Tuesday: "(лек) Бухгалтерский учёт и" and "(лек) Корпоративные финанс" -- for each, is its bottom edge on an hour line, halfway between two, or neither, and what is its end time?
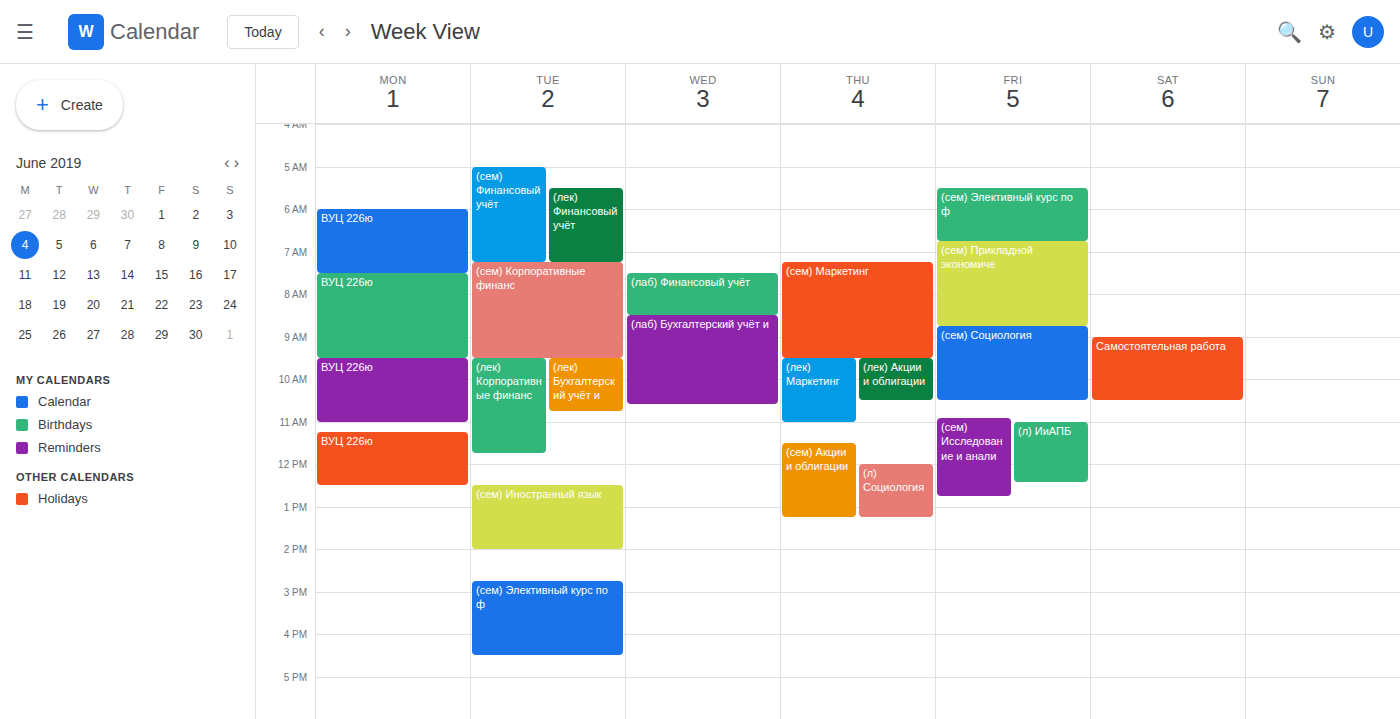
"(лек) Бухгалтерский учёт и": 10:45 AM, neither: three quarters of the way from the 10 AM line to the 11 AM line. "(лек) Корпоративные финанс": 11:45 AM, neither: three quarters of the way from the 11 AM line to the 12 PM line.